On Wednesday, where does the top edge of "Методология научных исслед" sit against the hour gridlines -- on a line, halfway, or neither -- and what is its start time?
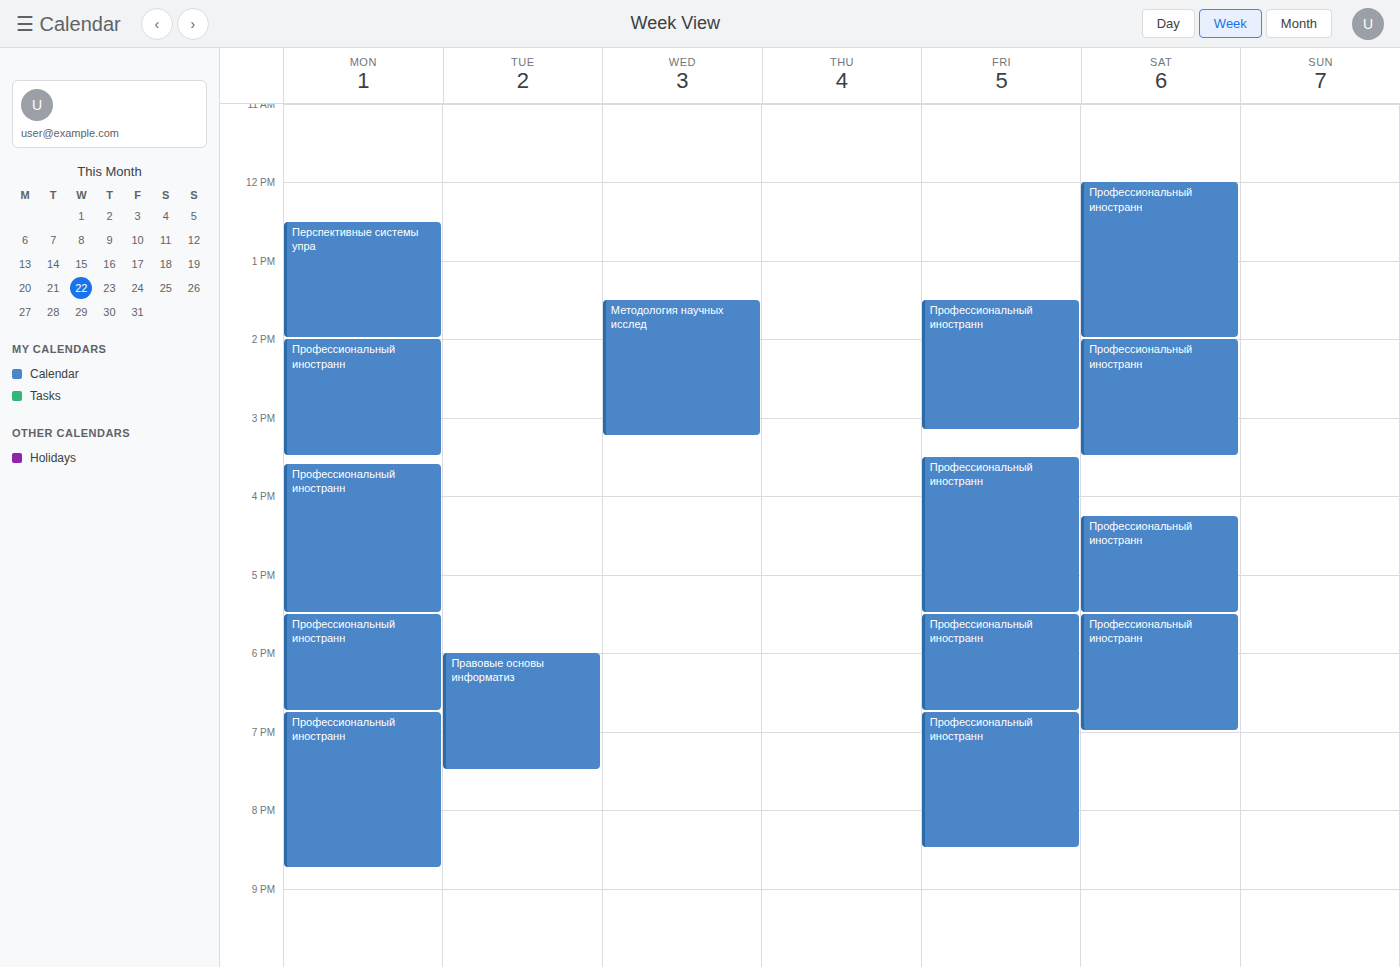
1:30 PM -- halfway between the 1 PM and 2 PM lines.